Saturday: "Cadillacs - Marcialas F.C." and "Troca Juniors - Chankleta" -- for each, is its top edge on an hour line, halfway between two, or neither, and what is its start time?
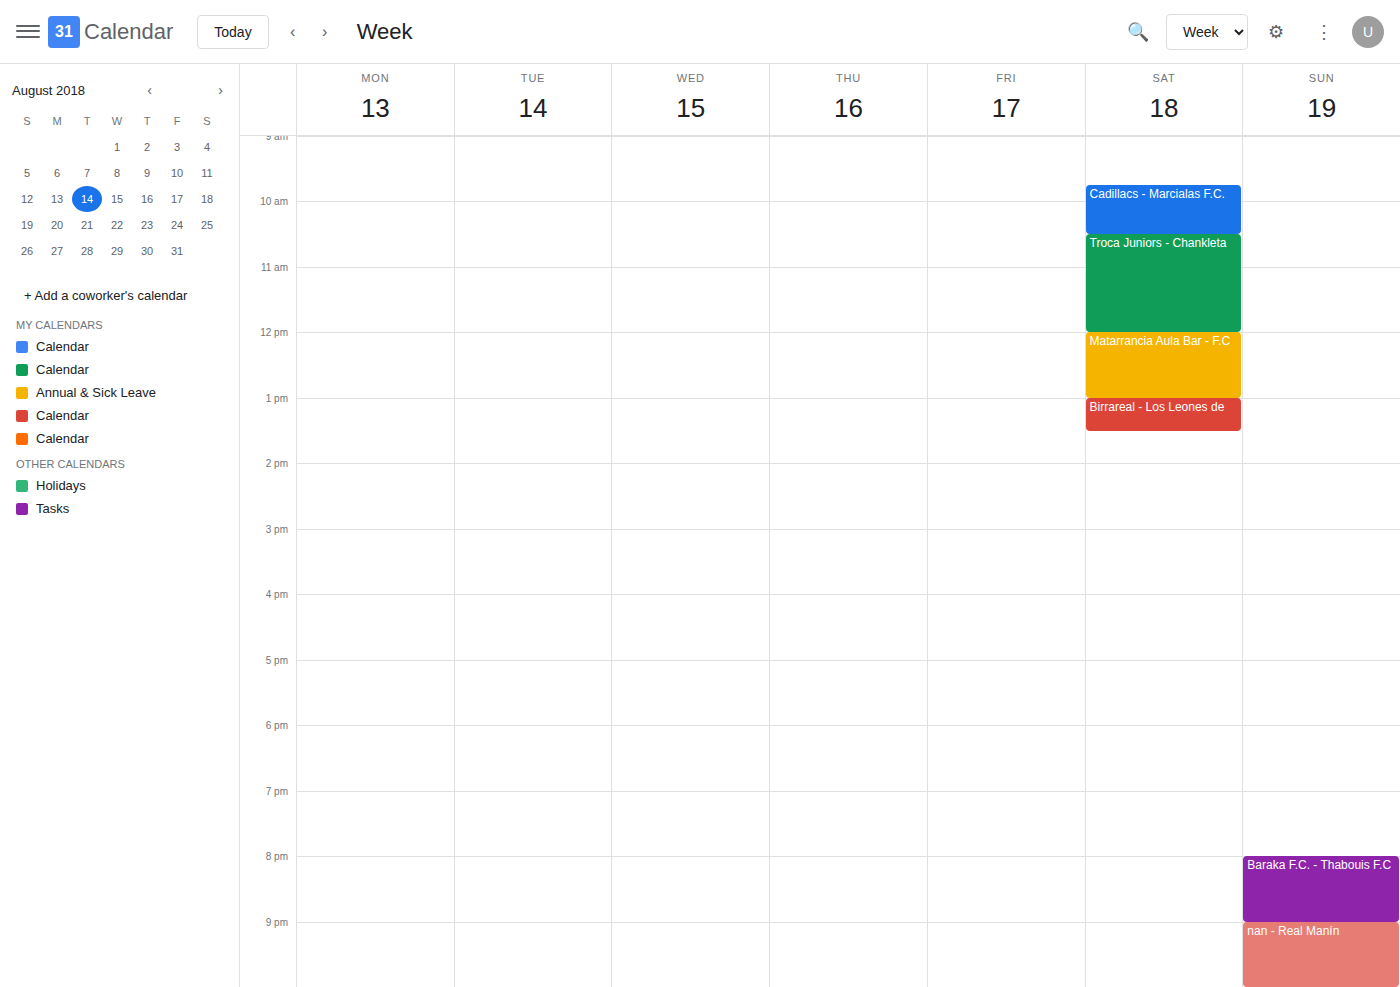
"Cadillacs - Marcialas F.C.": 9:45 AM, neither: three quarters of the way from the 9 AM line to the 10 AM line. "Troca Juniors - Chankleta": 10:30 AM, halfway between the 10 AM and 11 AM lines.